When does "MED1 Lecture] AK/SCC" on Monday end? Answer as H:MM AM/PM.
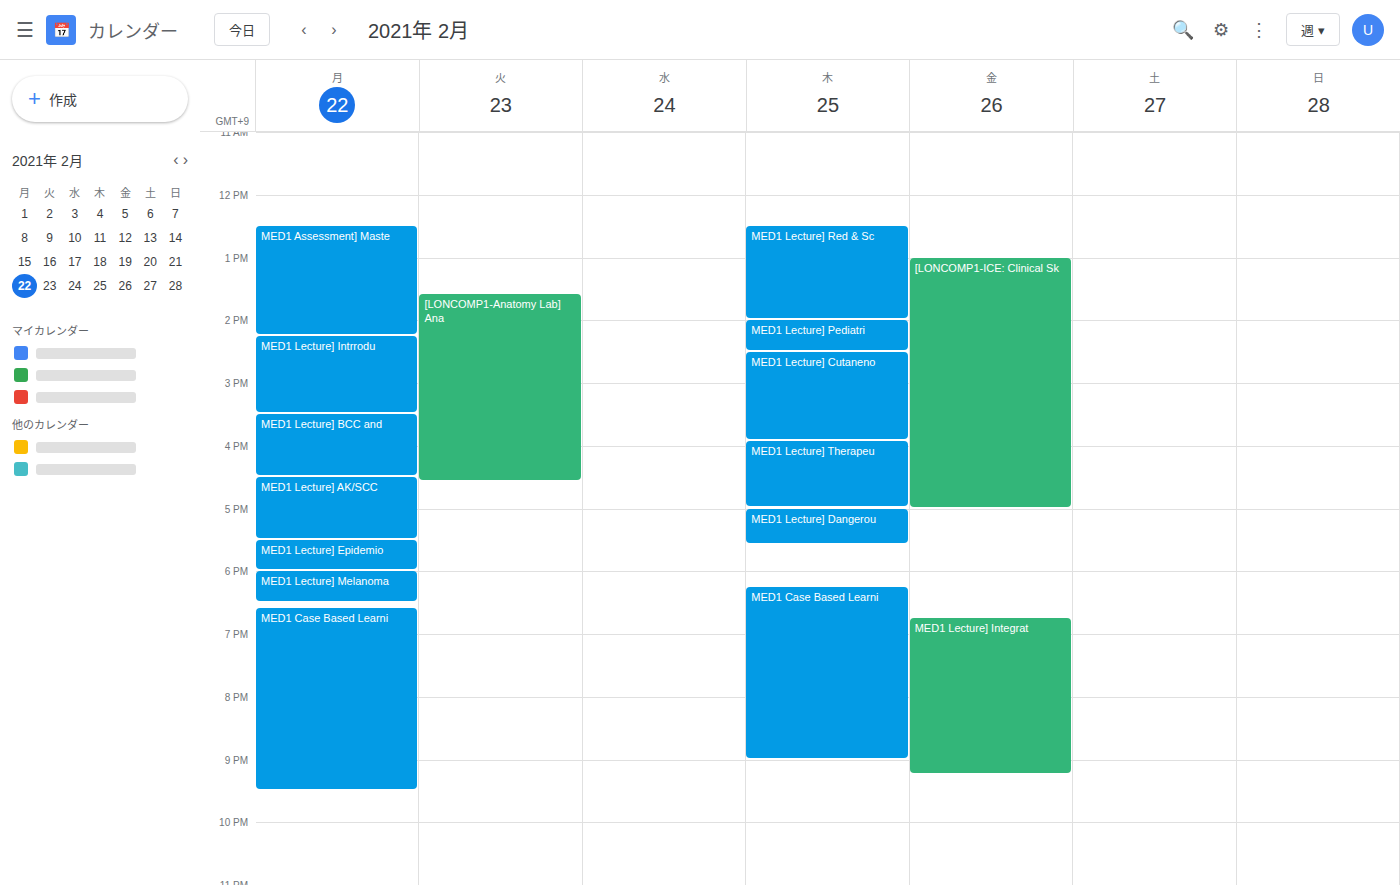
5:30 PM